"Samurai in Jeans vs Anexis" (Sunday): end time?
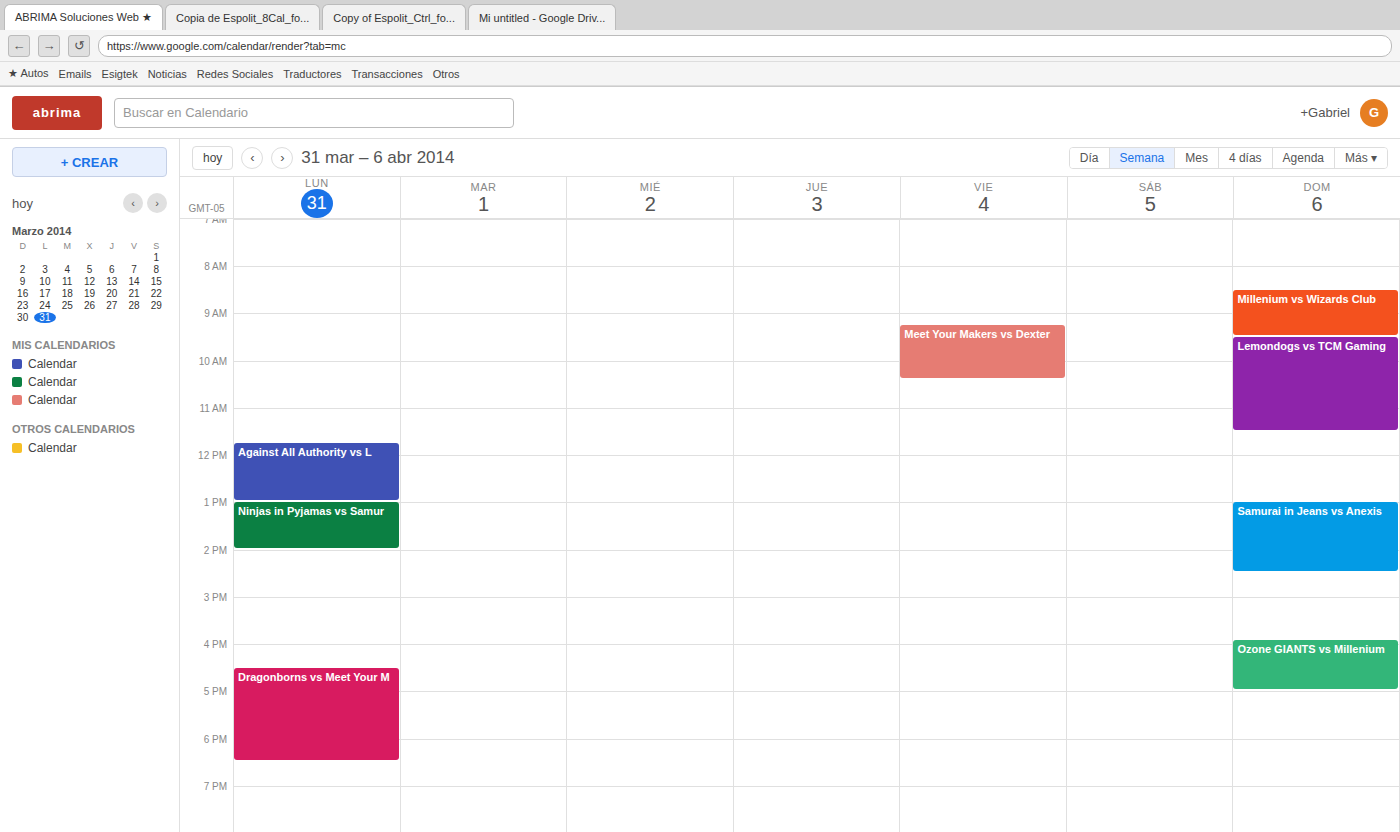
2:30 PM